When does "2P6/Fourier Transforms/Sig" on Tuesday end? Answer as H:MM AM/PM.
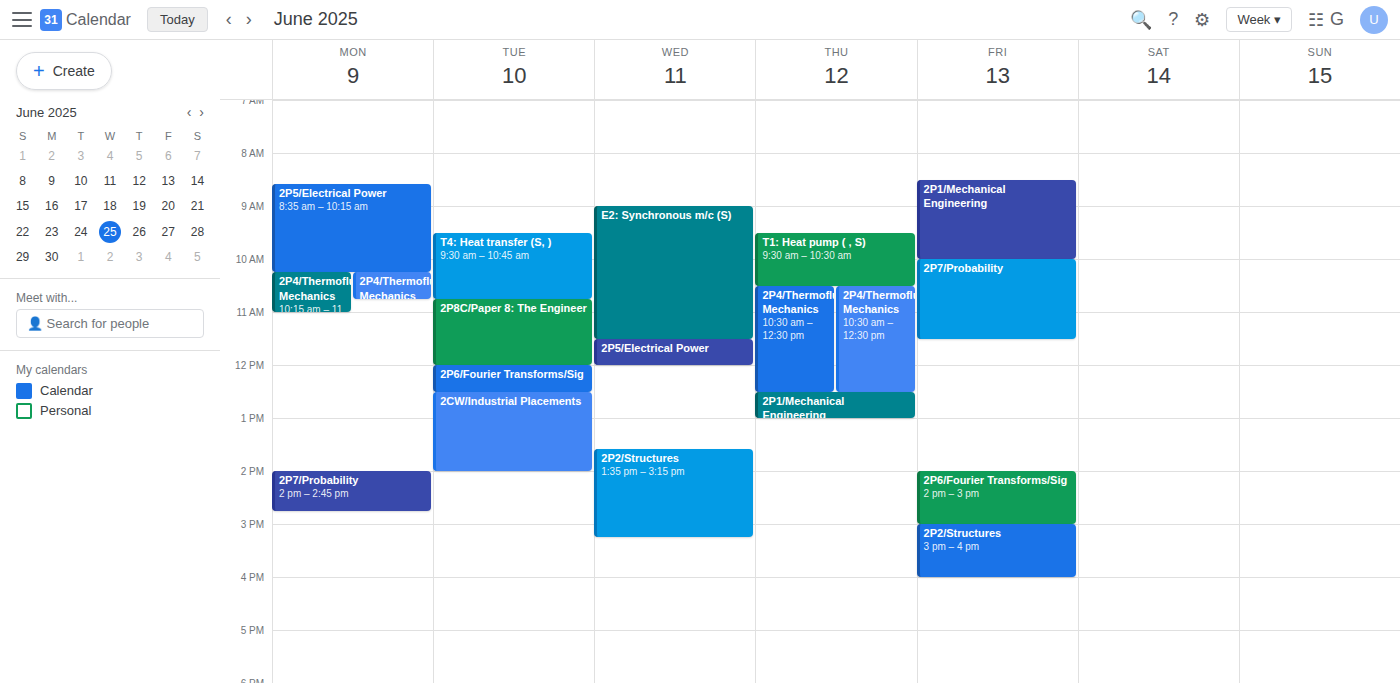
12:30 PM